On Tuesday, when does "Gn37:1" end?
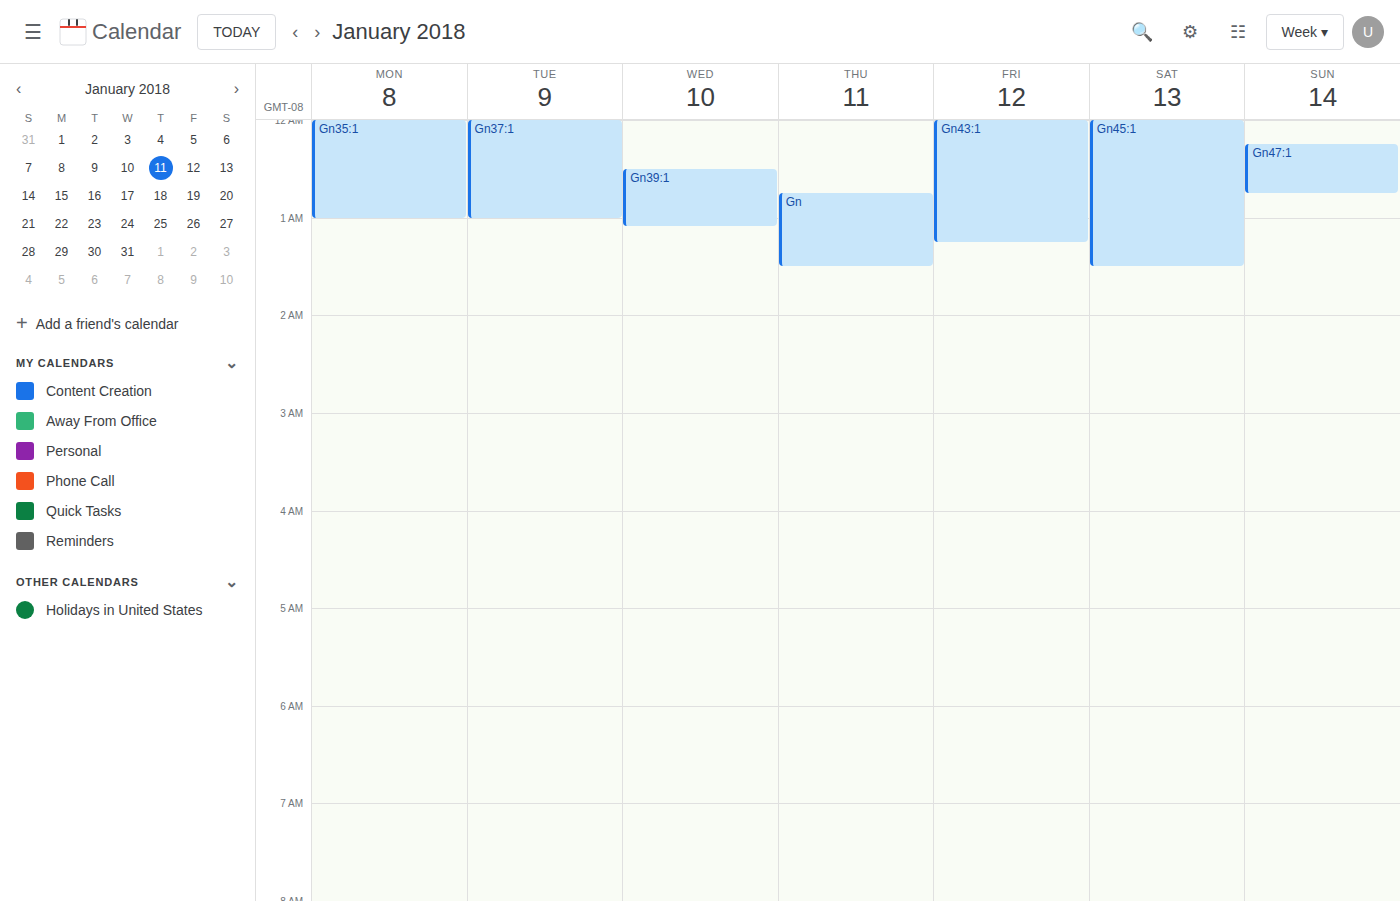
1:00 AM